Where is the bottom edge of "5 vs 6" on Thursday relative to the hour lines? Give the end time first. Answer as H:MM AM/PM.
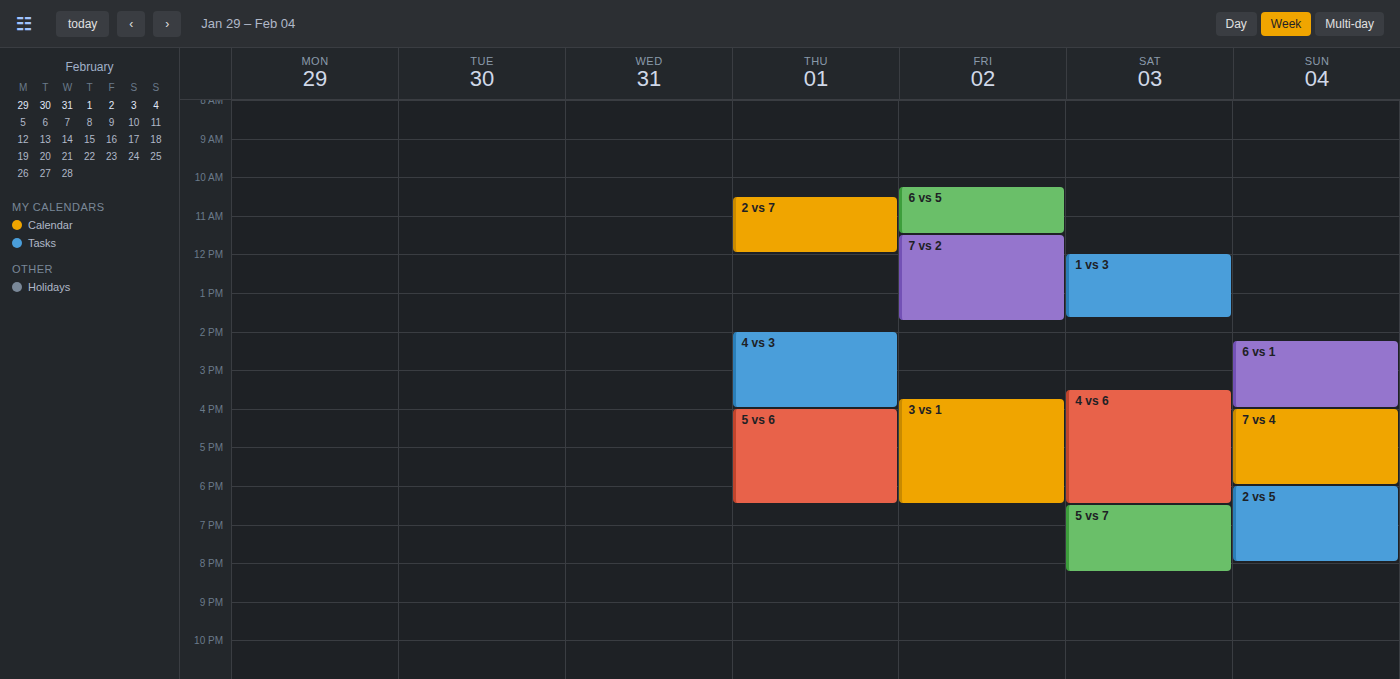
6:30 PM -- halfway between the 6 PM and 7 PM lines.